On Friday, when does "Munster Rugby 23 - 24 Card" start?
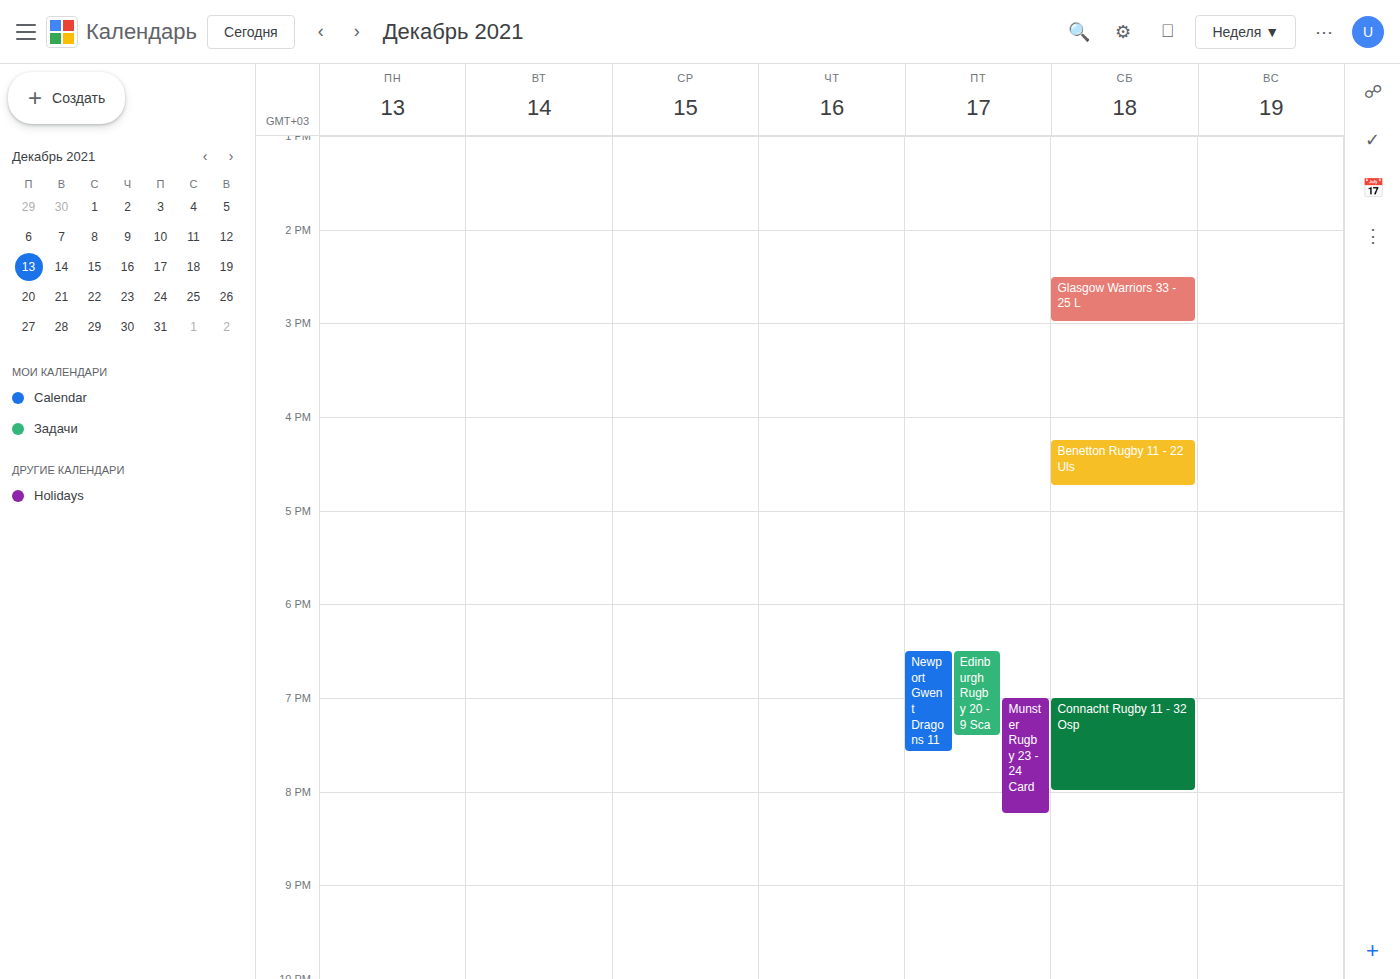
7:00 PM